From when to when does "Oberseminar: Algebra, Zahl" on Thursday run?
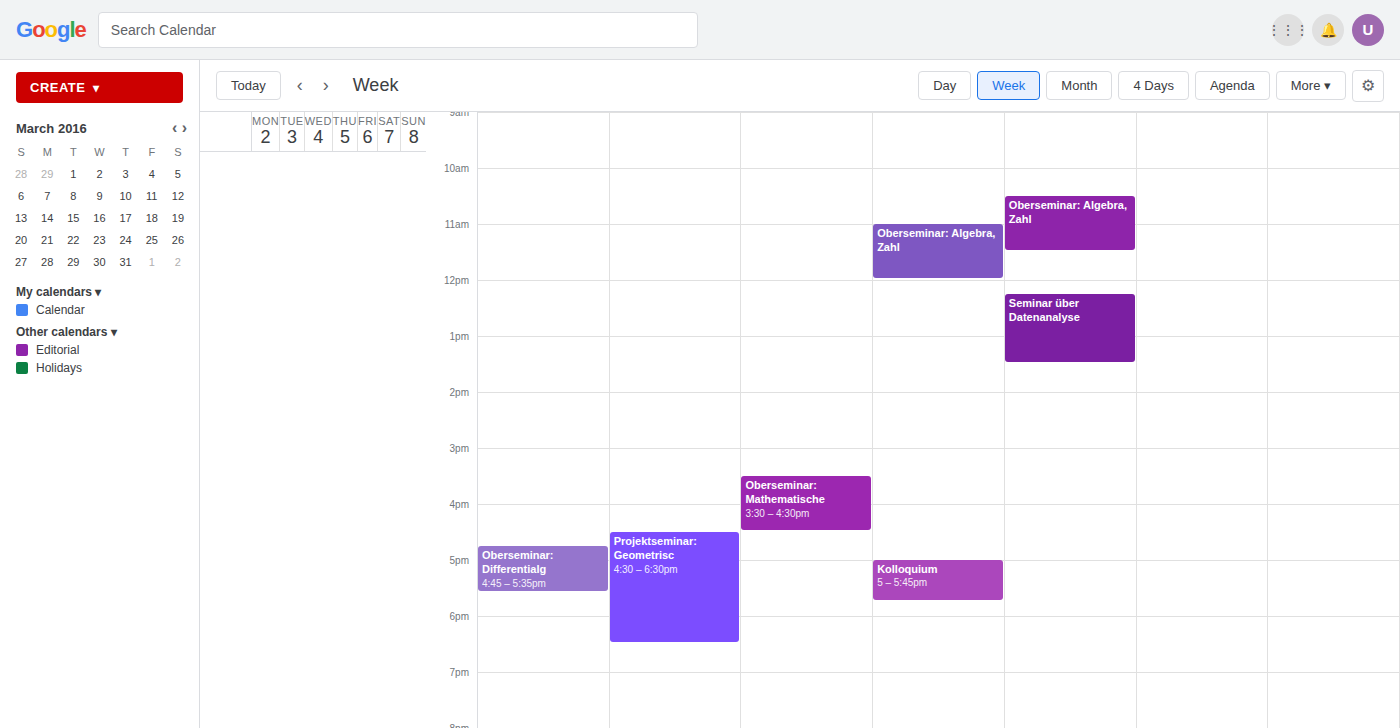
11:00 AM to 12:00 PM